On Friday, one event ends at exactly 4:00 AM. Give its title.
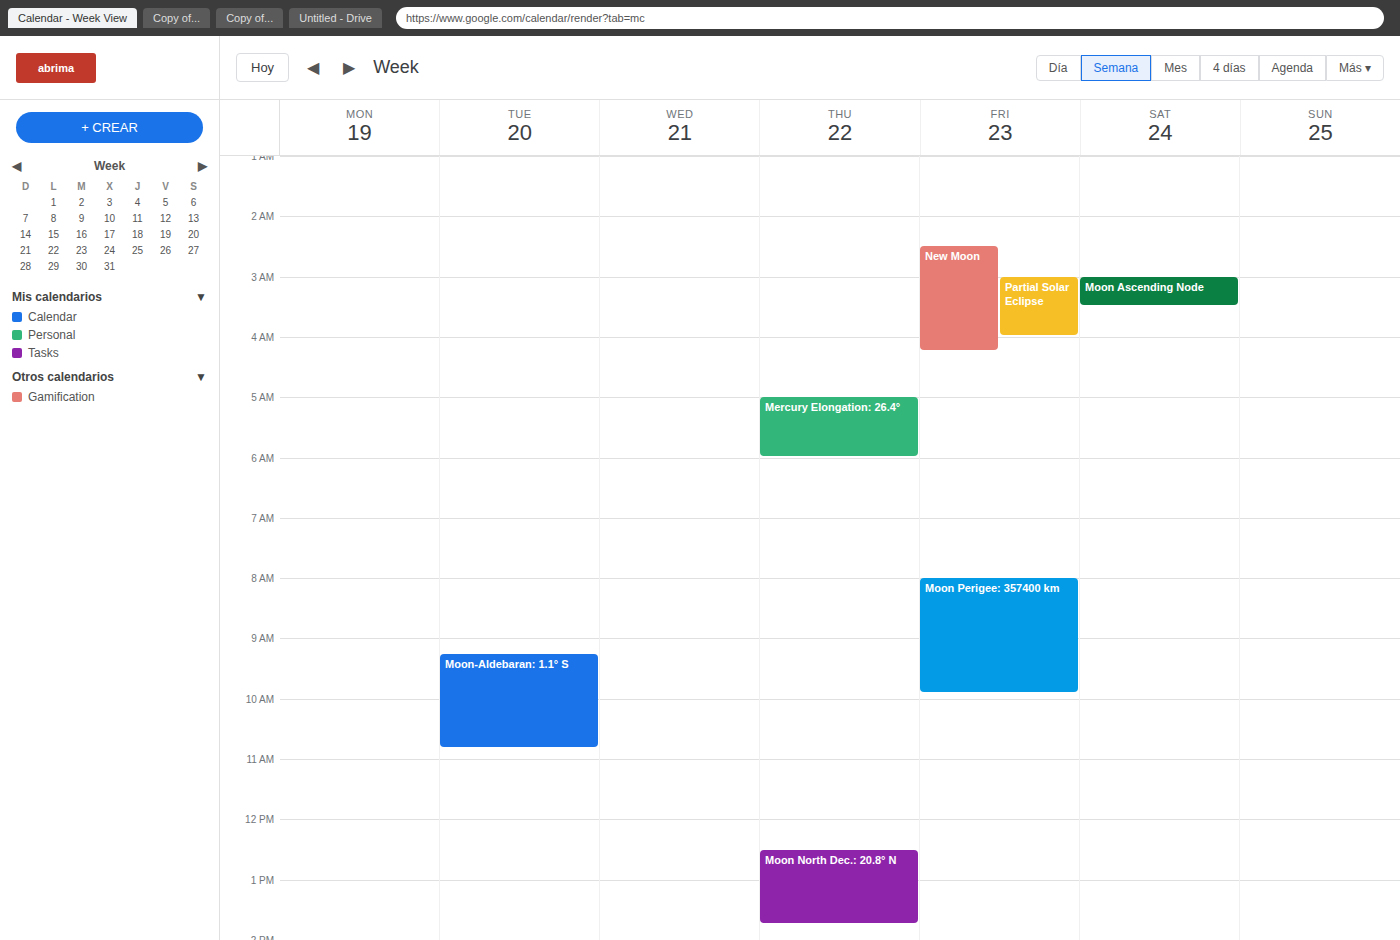
"Partial Solar Eclipse"